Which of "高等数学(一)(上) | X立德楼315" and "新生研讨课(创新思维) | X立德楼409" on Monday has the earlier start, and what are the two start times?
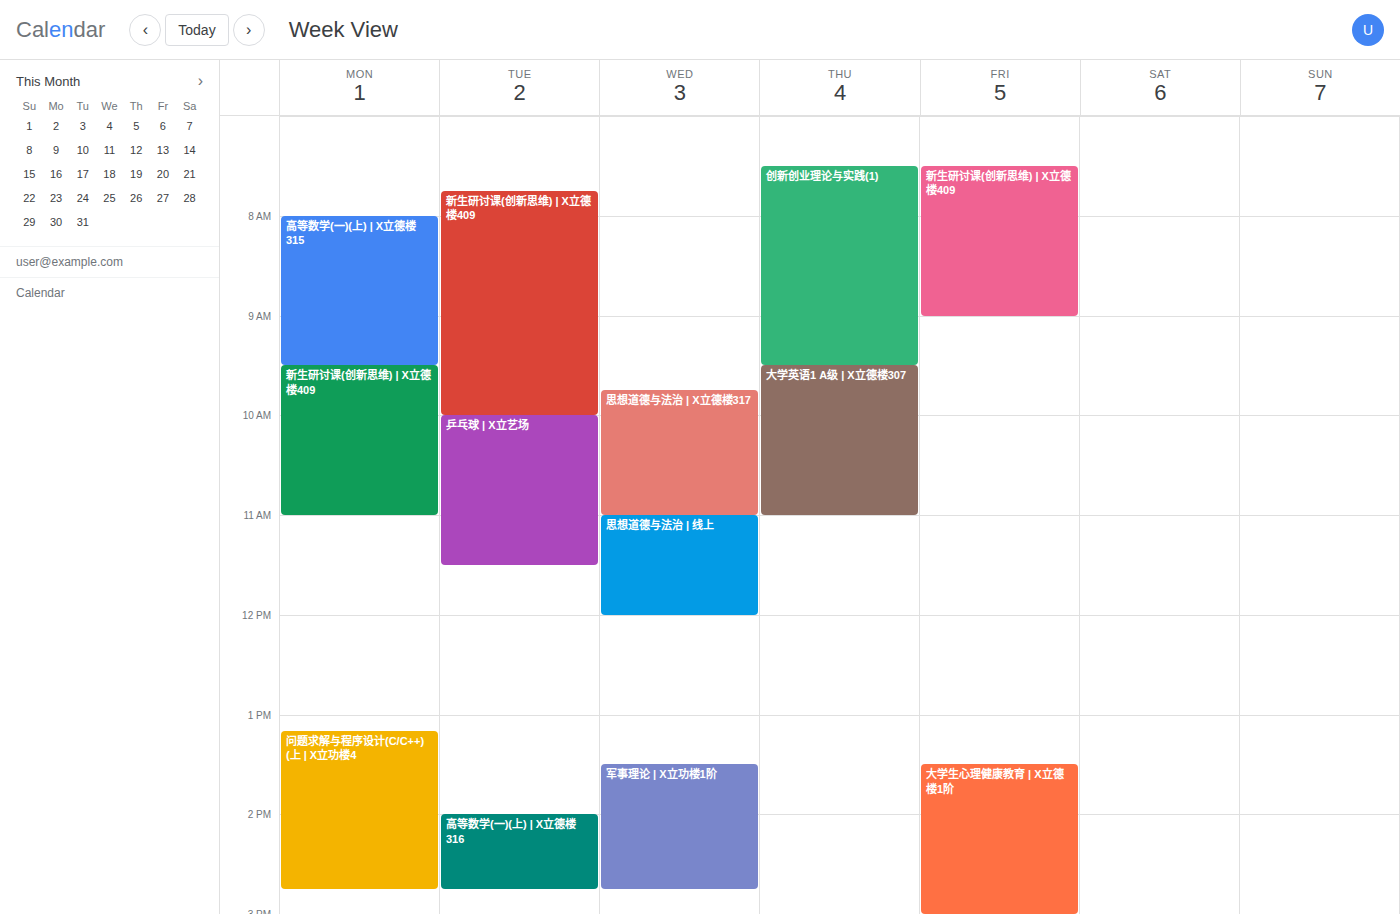
"高等数学(一)(上) | X立德楼315" 8:00 AM; "新生研讨课(创新思维) | X立德楼409" 9:30 AM.